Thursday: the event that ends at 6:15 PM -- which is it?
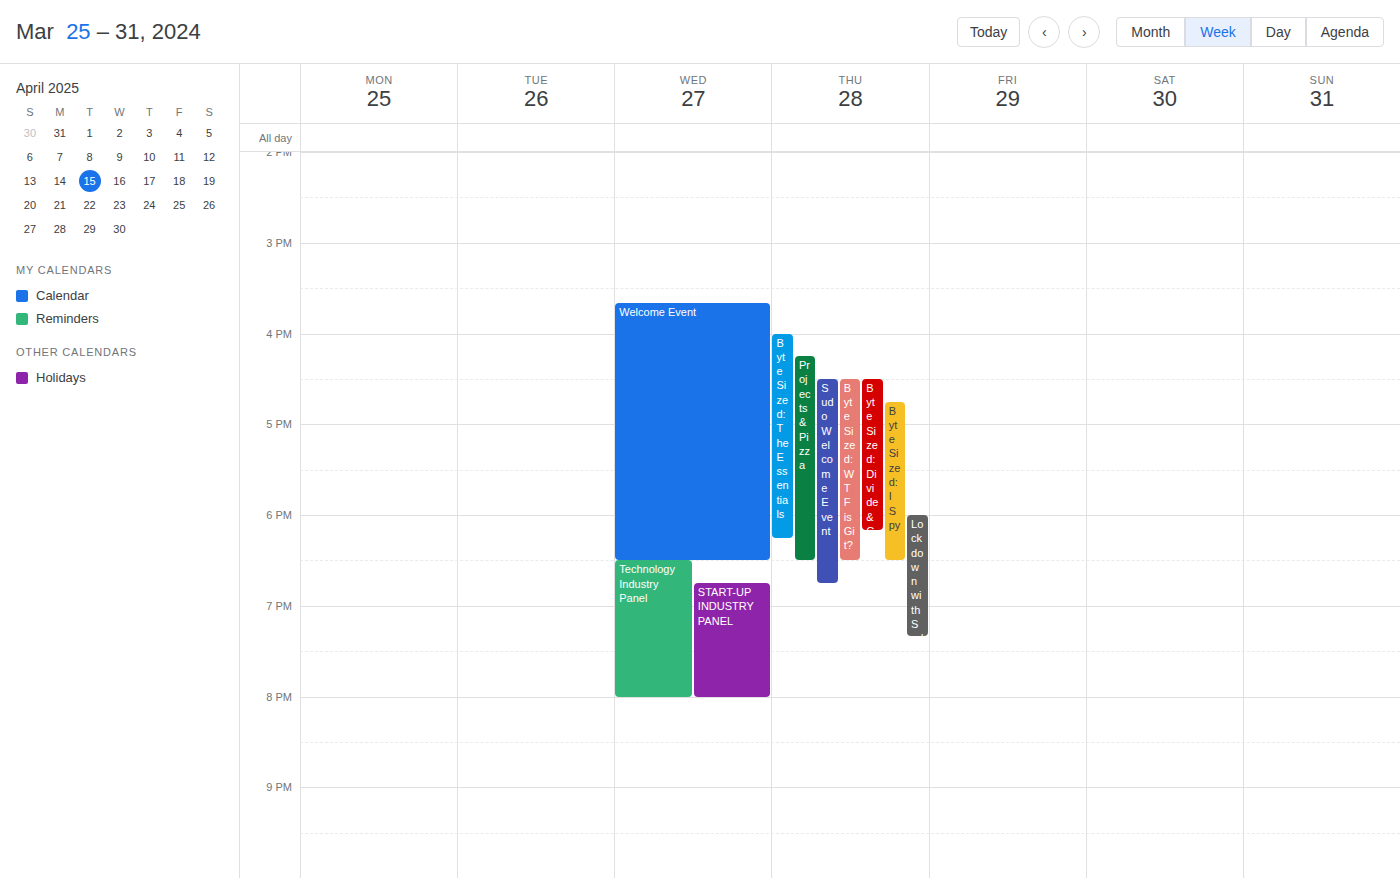
"Byte Sized: The Essentials"